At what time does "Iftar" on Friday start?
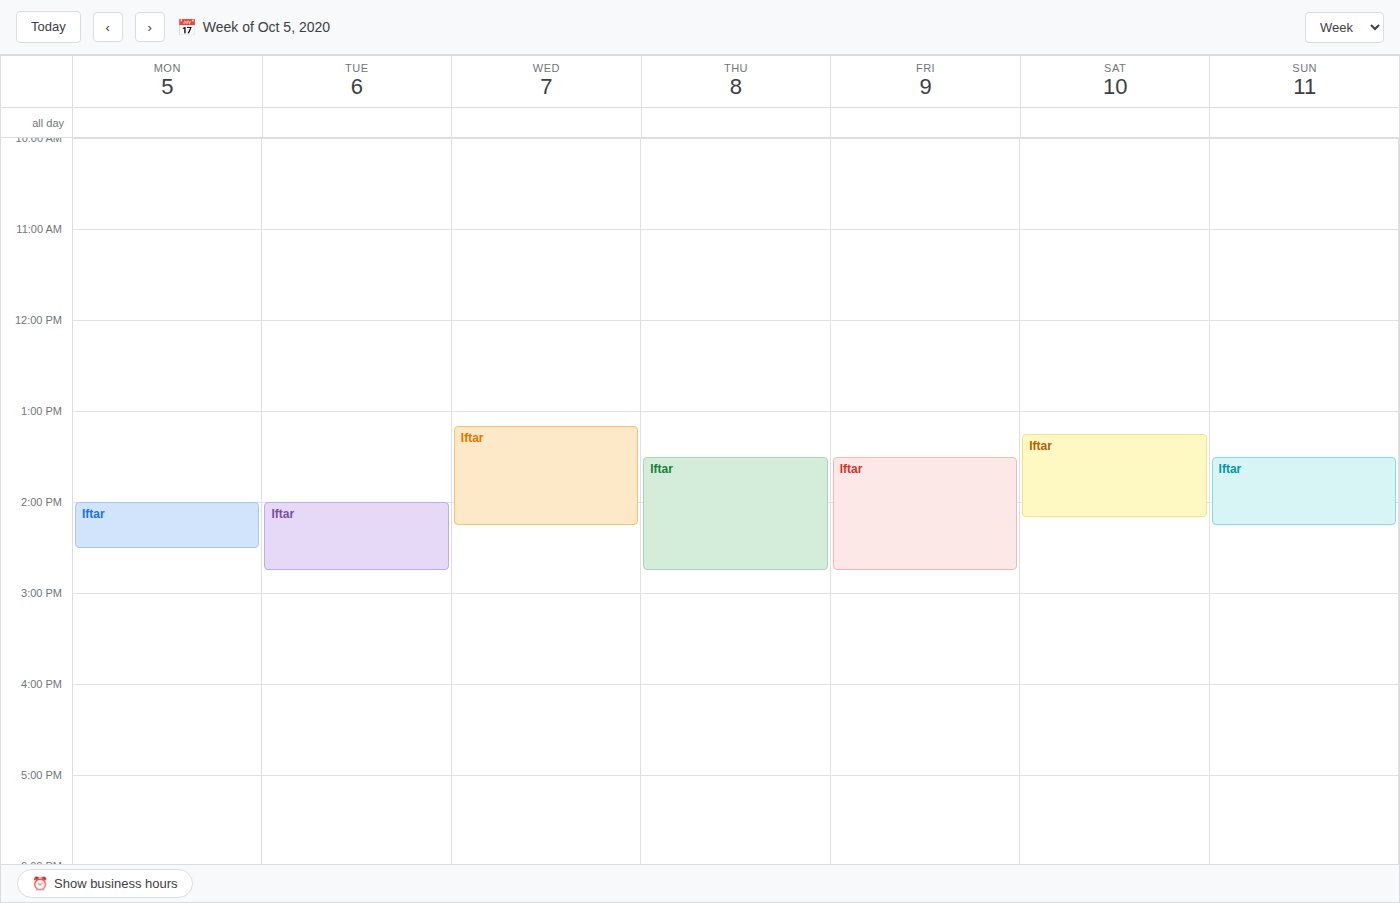
1:30 PM